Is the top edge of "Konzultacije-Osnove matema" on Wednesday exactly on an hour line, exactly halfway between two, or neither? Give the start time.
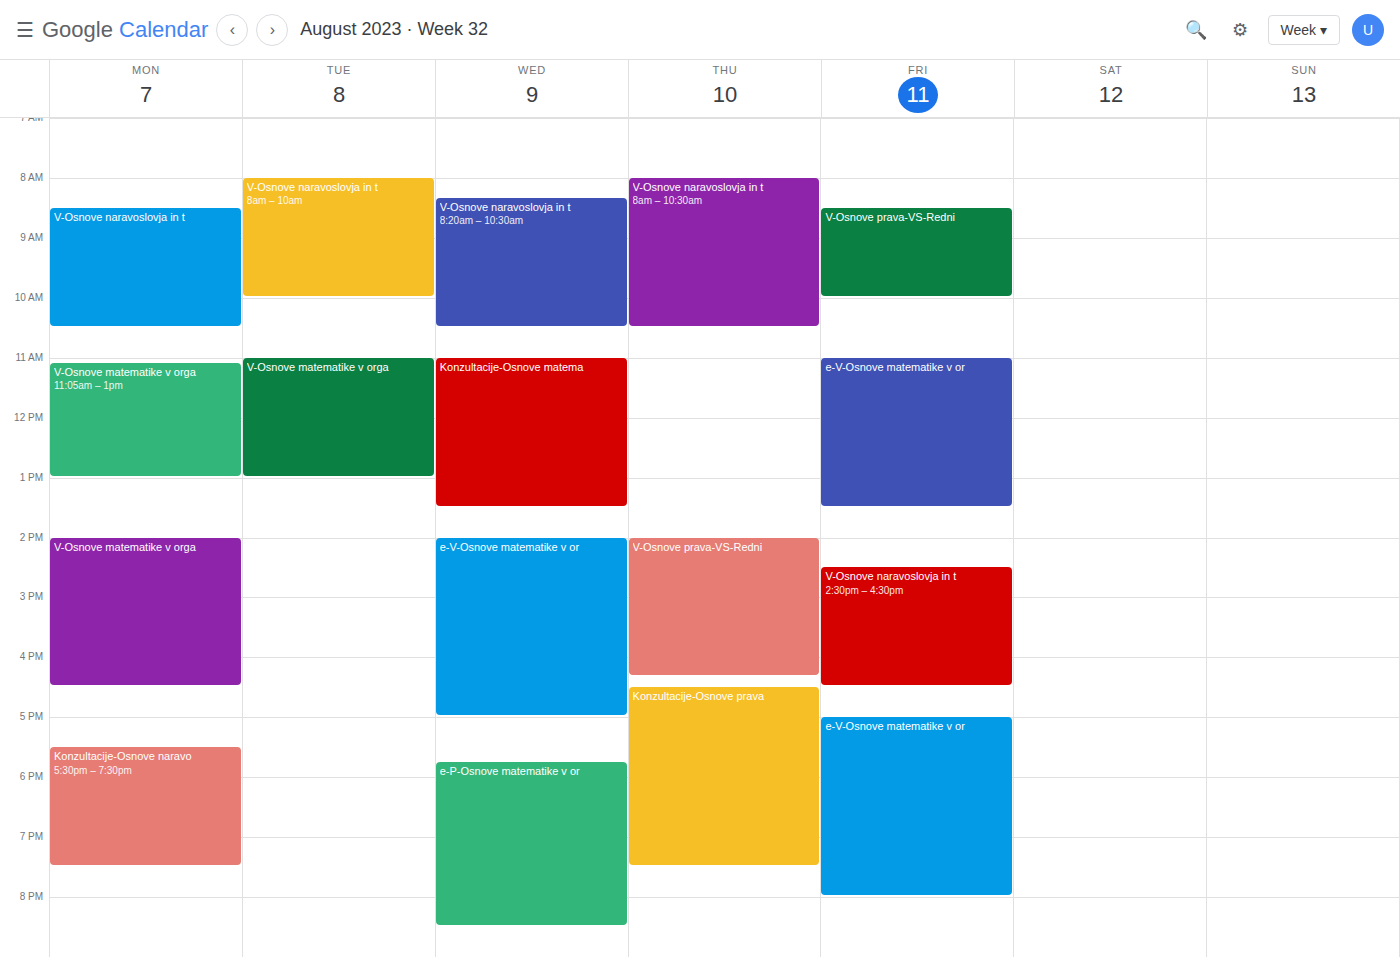
11:00 AM -- exactly on the 11 AM line.